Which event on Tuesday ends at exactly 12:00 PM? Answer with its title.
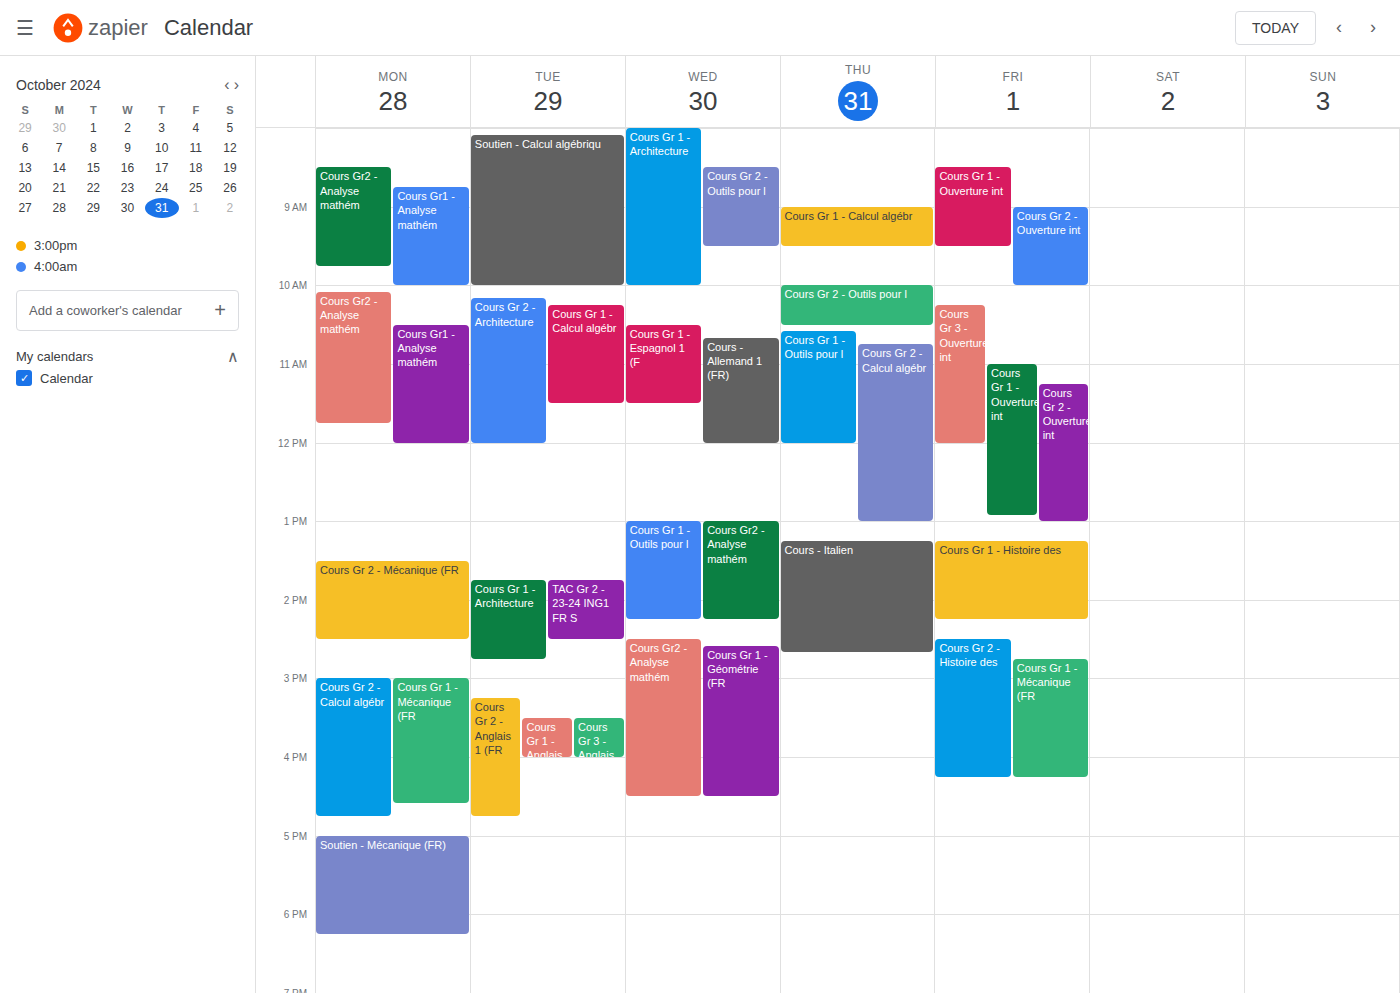
"Cours Gr 2 - Architecture"